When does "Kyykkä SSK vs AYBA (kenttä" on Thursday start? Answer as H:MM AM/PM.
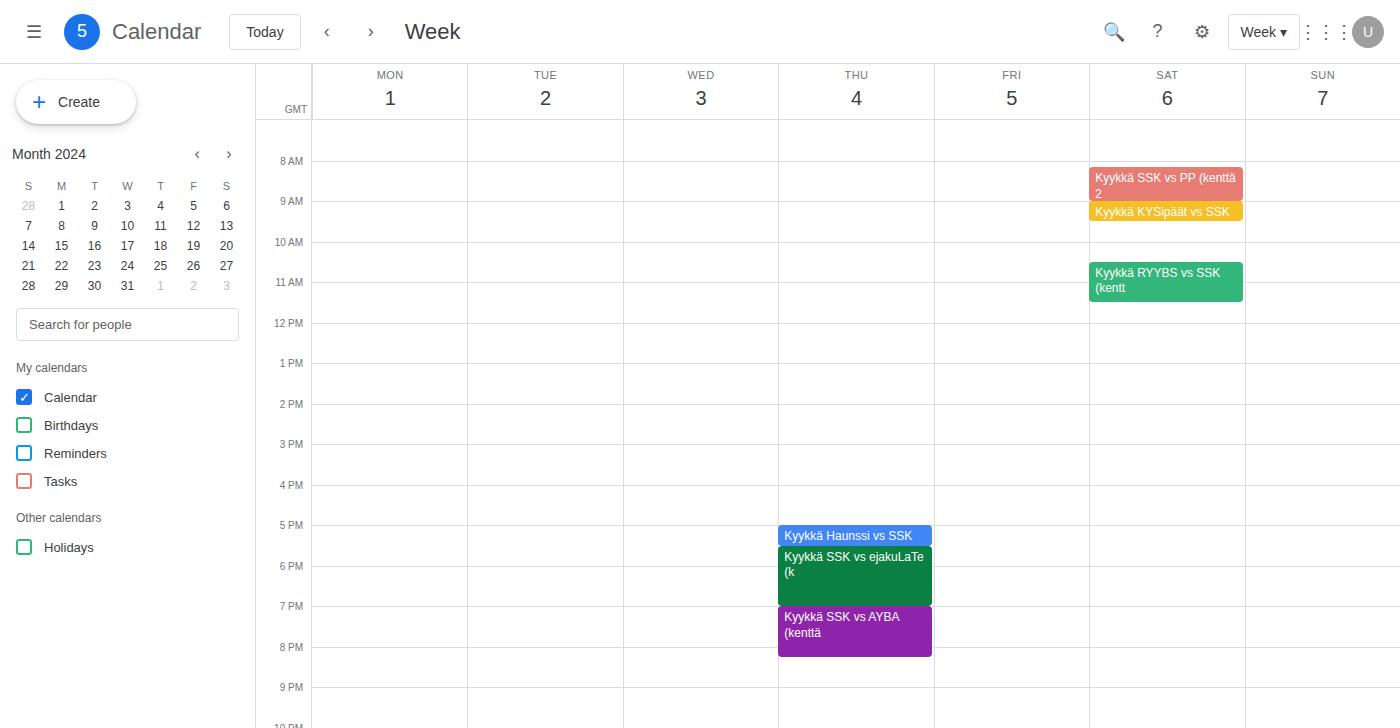
7:00 PM